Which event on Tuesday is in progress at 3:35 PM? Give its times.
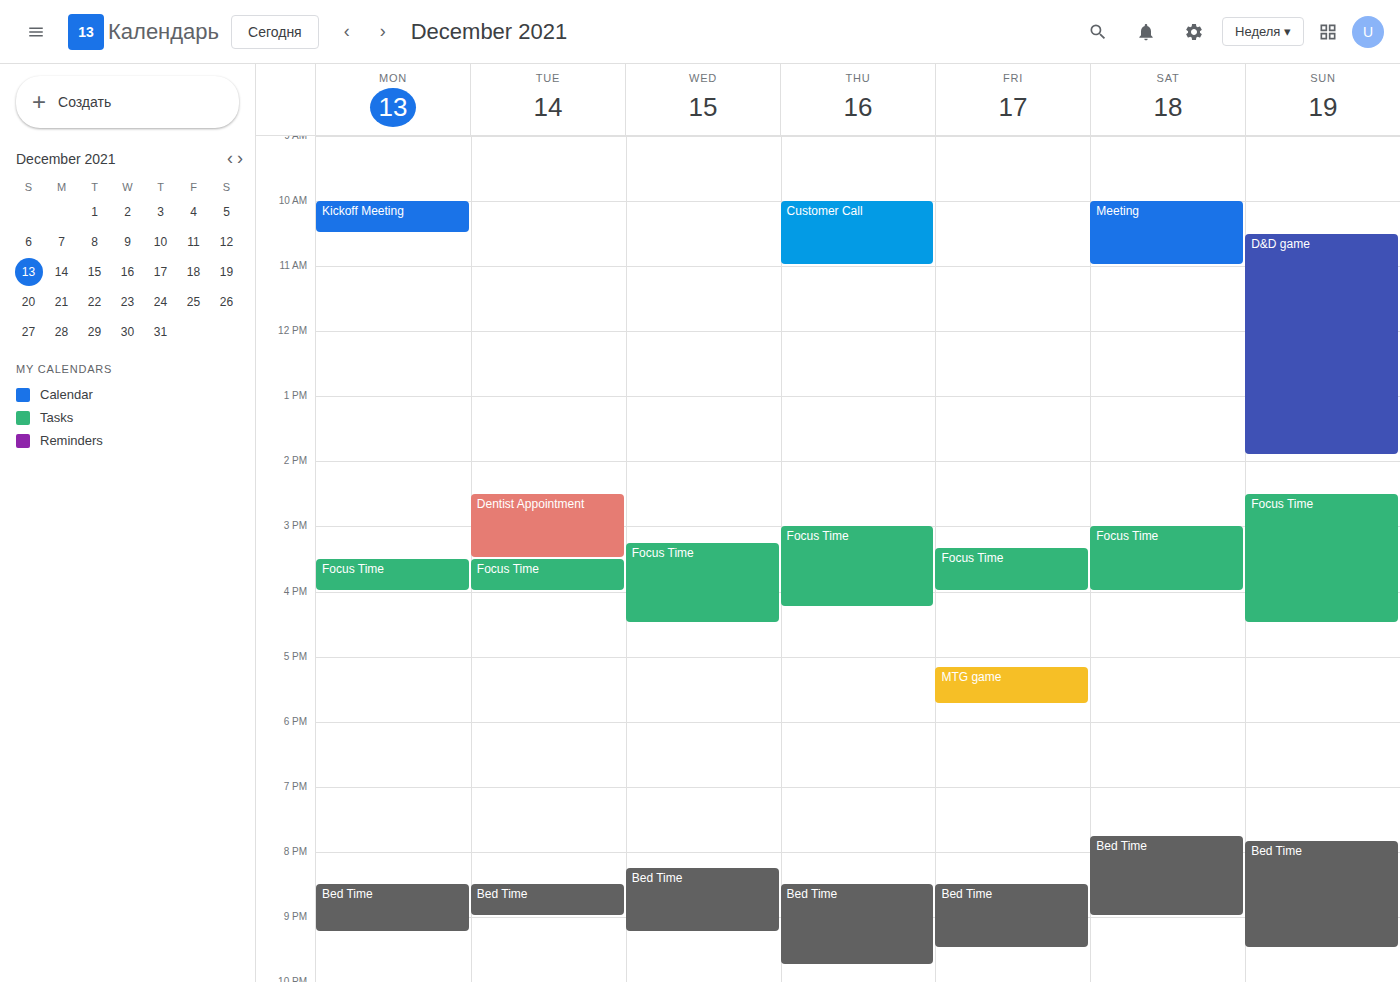
"Focus Time", 3:30 PM to 4:00 PM